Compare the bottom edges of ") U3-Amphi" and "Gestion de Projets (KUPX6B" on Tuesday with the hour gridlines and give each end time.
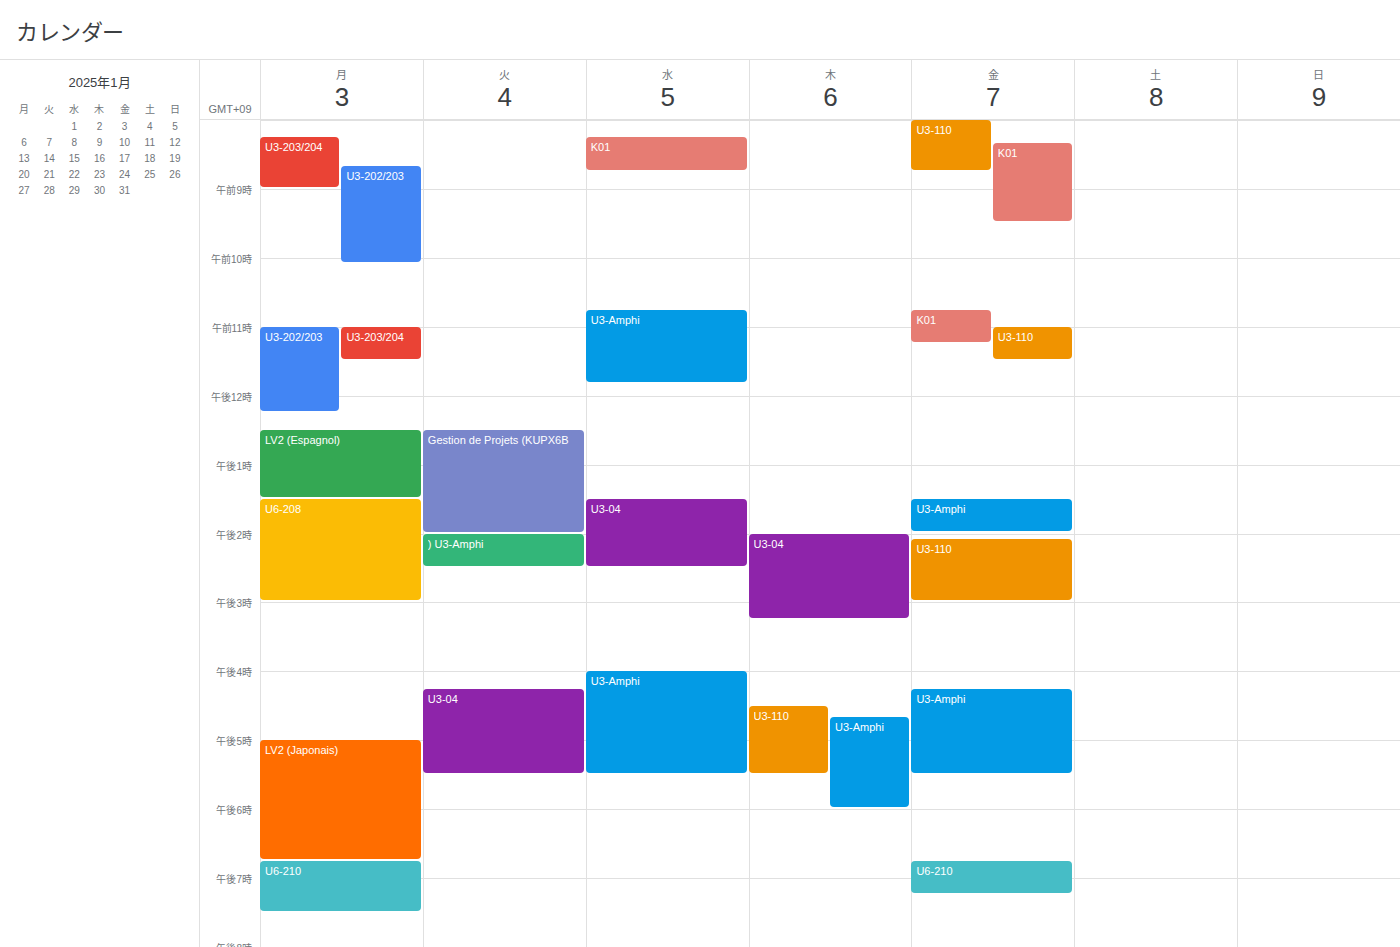
") U3-Amphi": 2:30 PM, halfway between the 2 PM and 3 PM lines. "Gestion de Projets (KUPX6B": 2:00 PM, exactly on the 2 PM line.